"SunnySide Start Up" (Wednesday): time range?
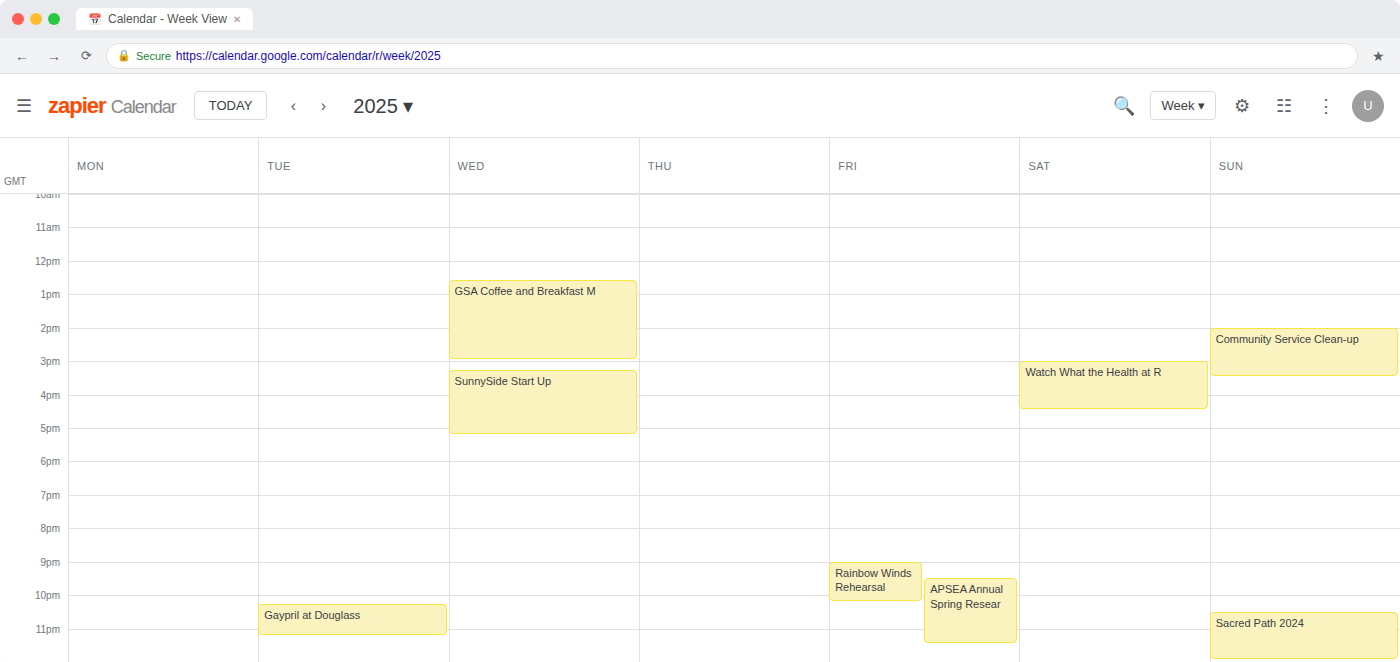
3:15 PM to 5:15 PM